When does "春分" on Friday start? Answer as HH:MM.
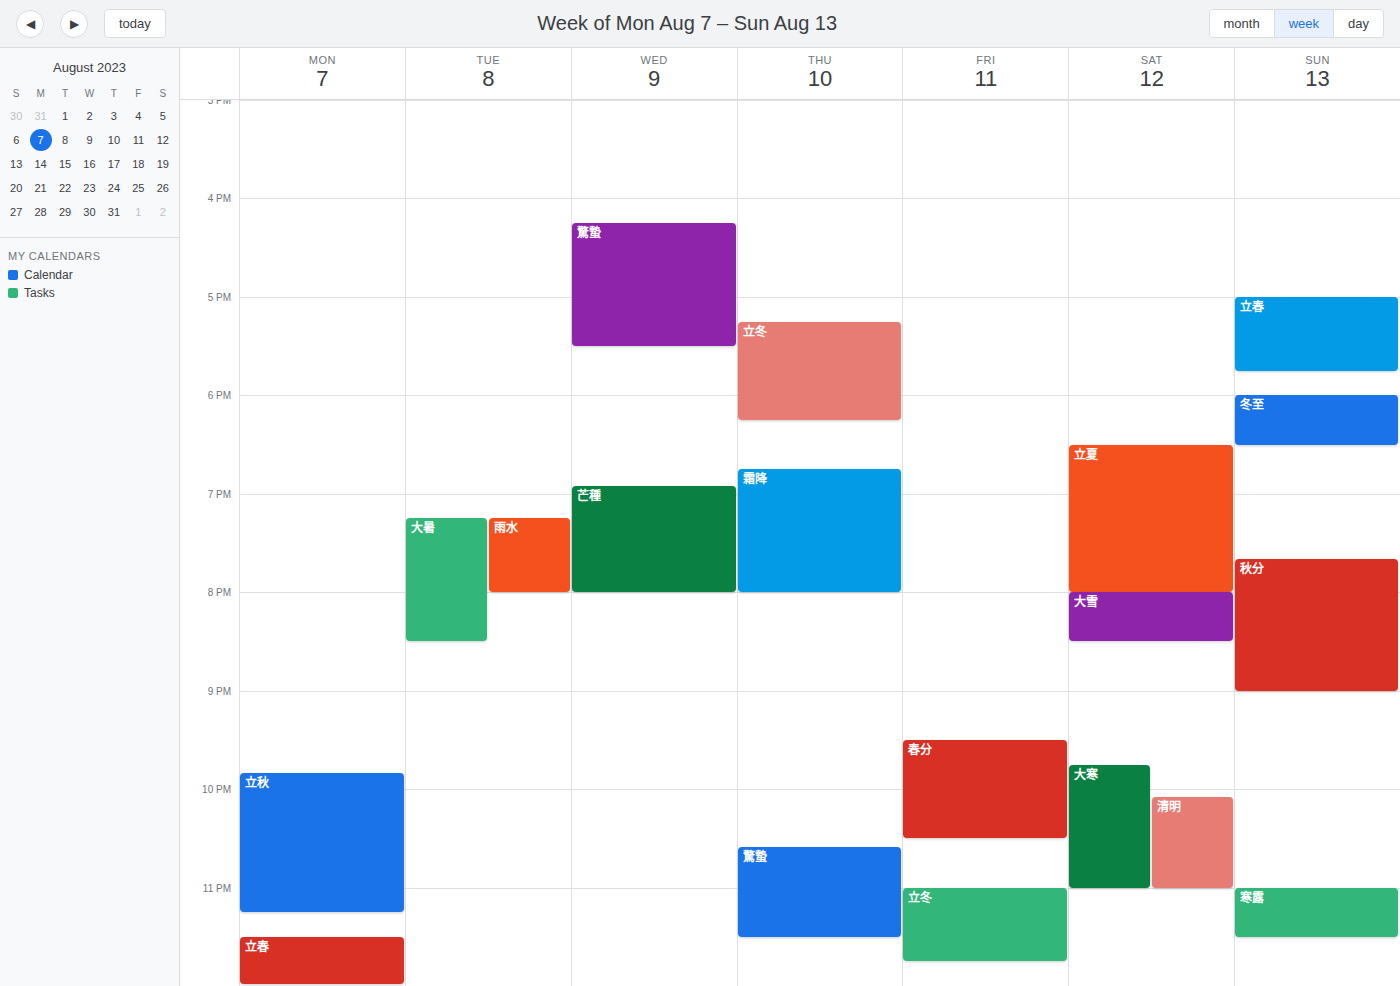
21:30